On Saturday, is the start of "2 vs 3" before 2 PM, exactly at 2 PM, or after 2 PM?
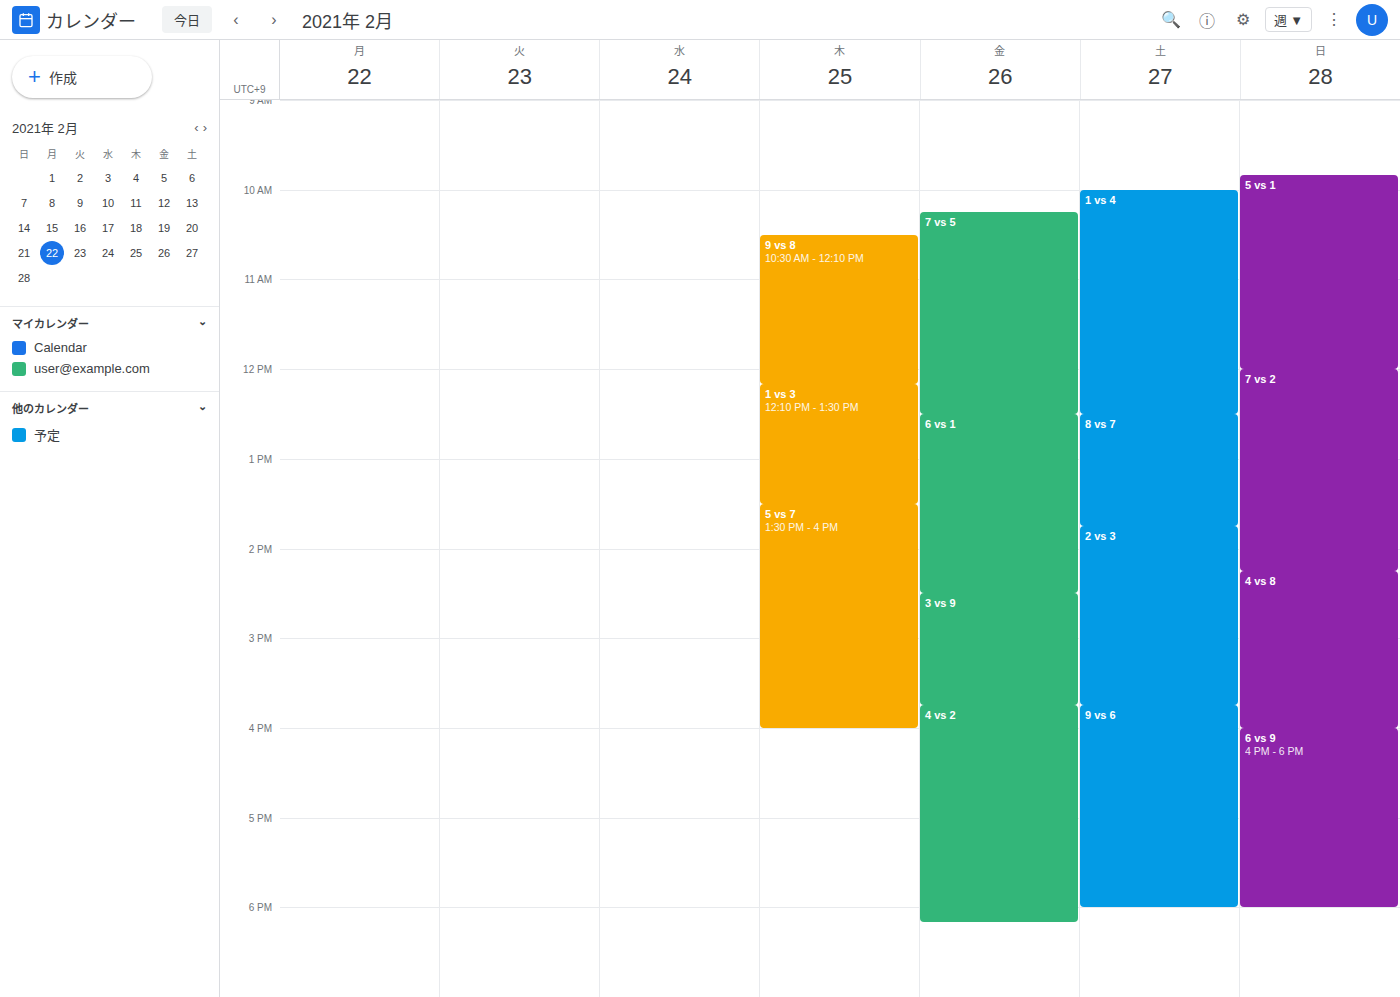
1:45 PM -- before 2 PM, 15 minutes above the 2 PM line.